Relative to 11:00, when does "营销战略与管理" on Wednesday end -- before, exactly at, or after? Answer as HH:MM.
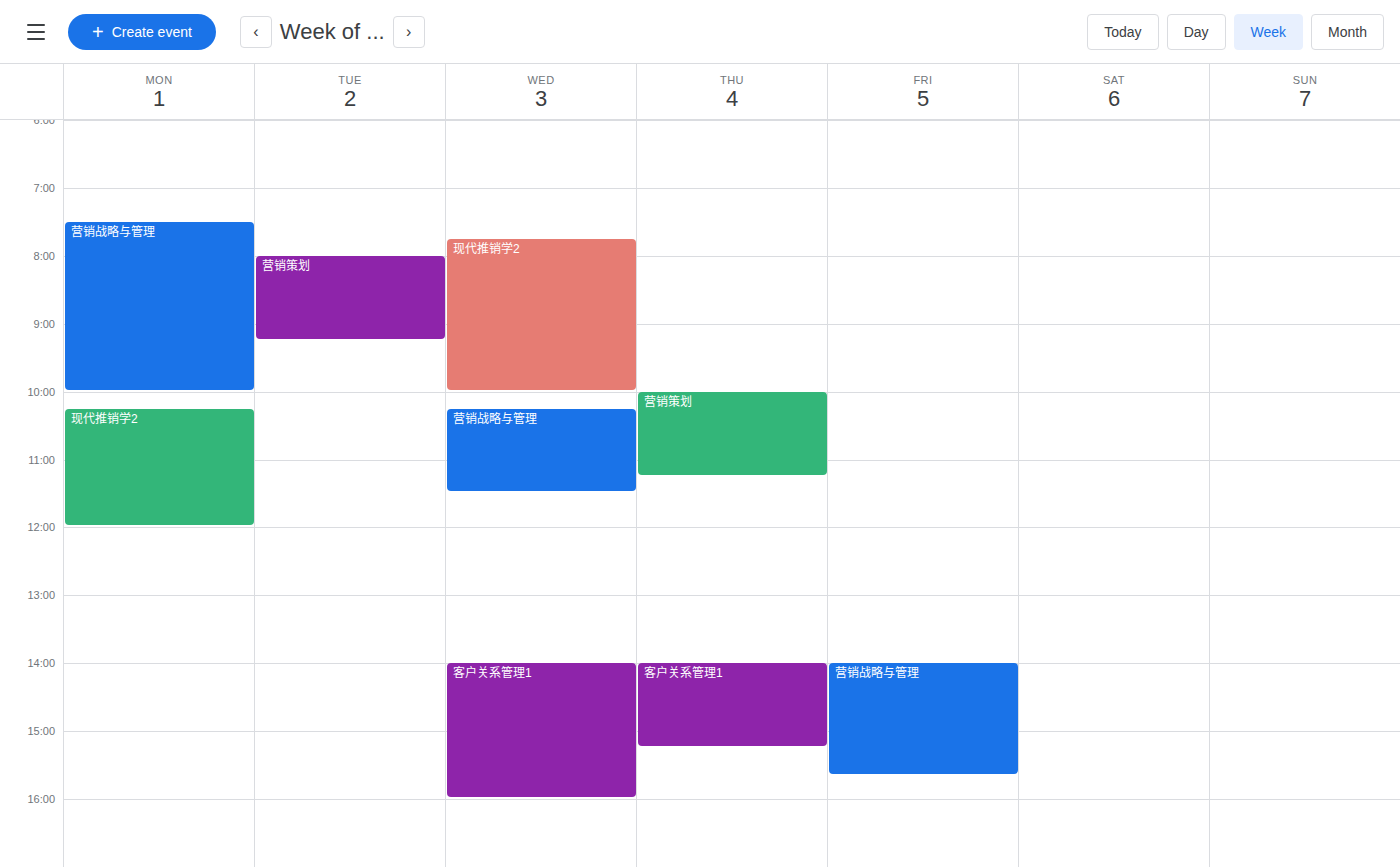
11:30 -- after 11:00, 30 minutes below the 11:00 line.